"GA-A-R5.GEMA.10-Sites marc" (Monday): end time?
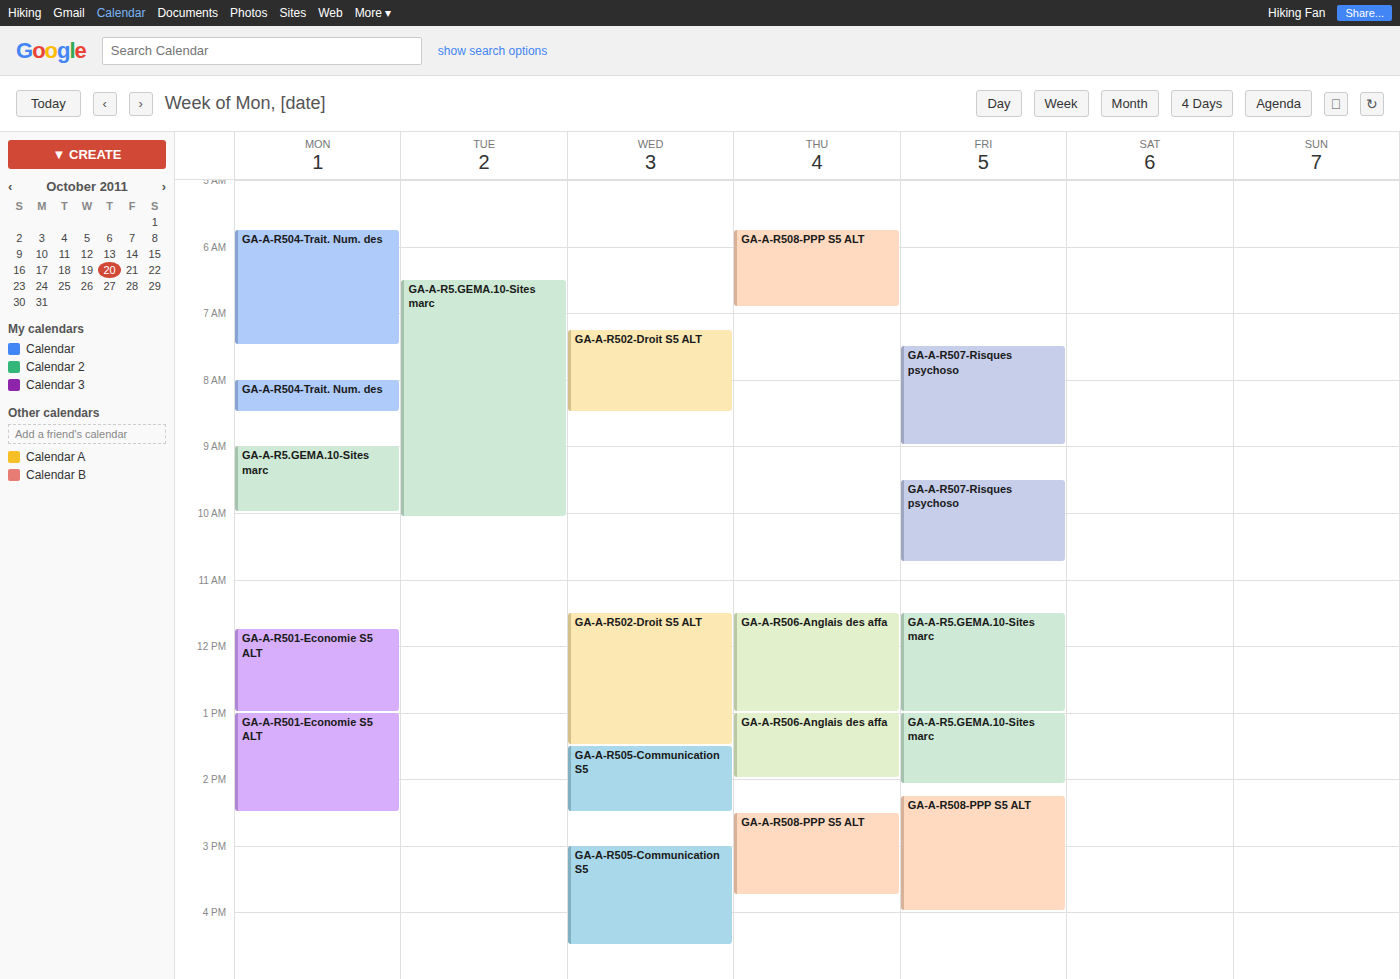
10:00 AM